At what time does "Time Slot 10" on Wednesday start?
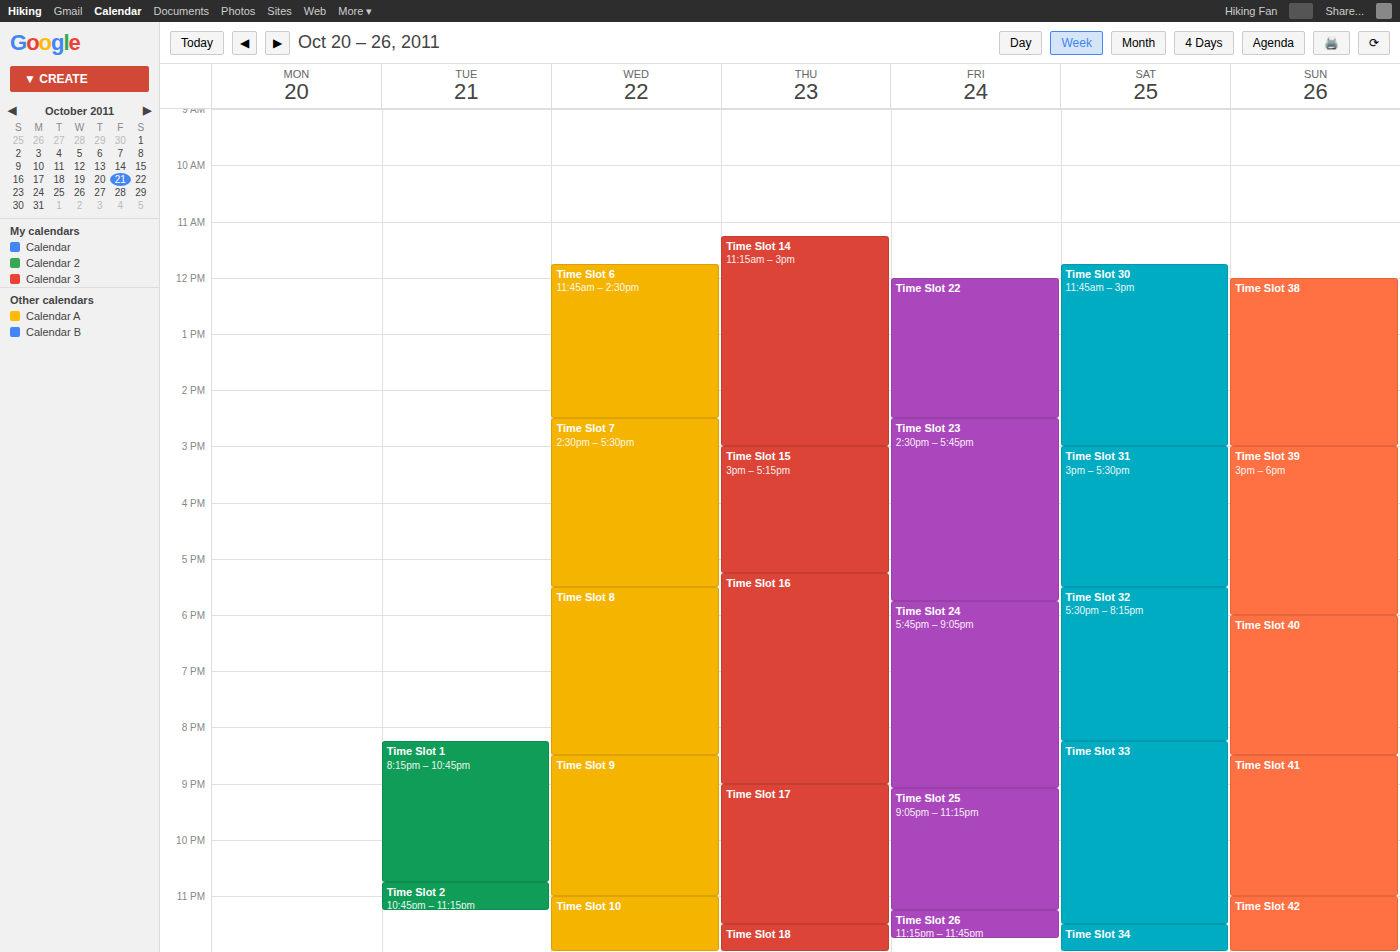
23:00